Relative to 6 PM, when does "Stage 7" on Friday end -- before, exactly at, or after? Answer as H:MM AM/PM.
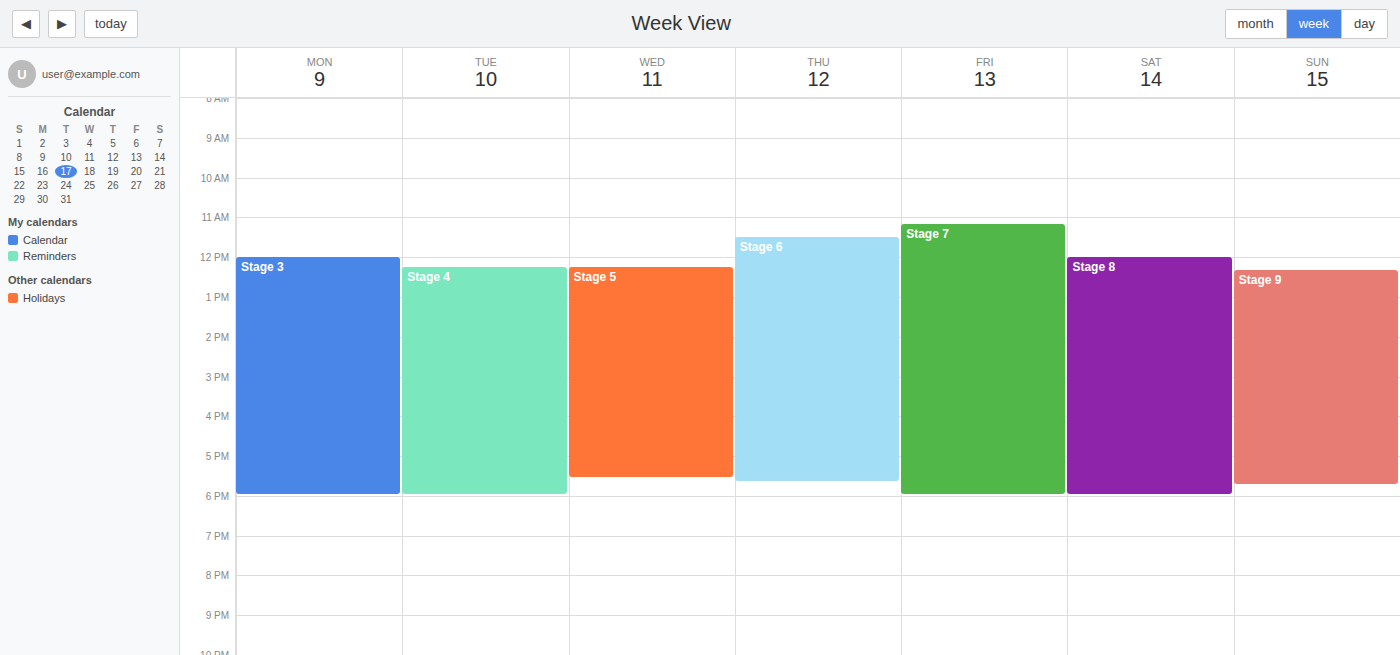
6:00 PM -- exactly at 6 PM, on the 6 PM line.